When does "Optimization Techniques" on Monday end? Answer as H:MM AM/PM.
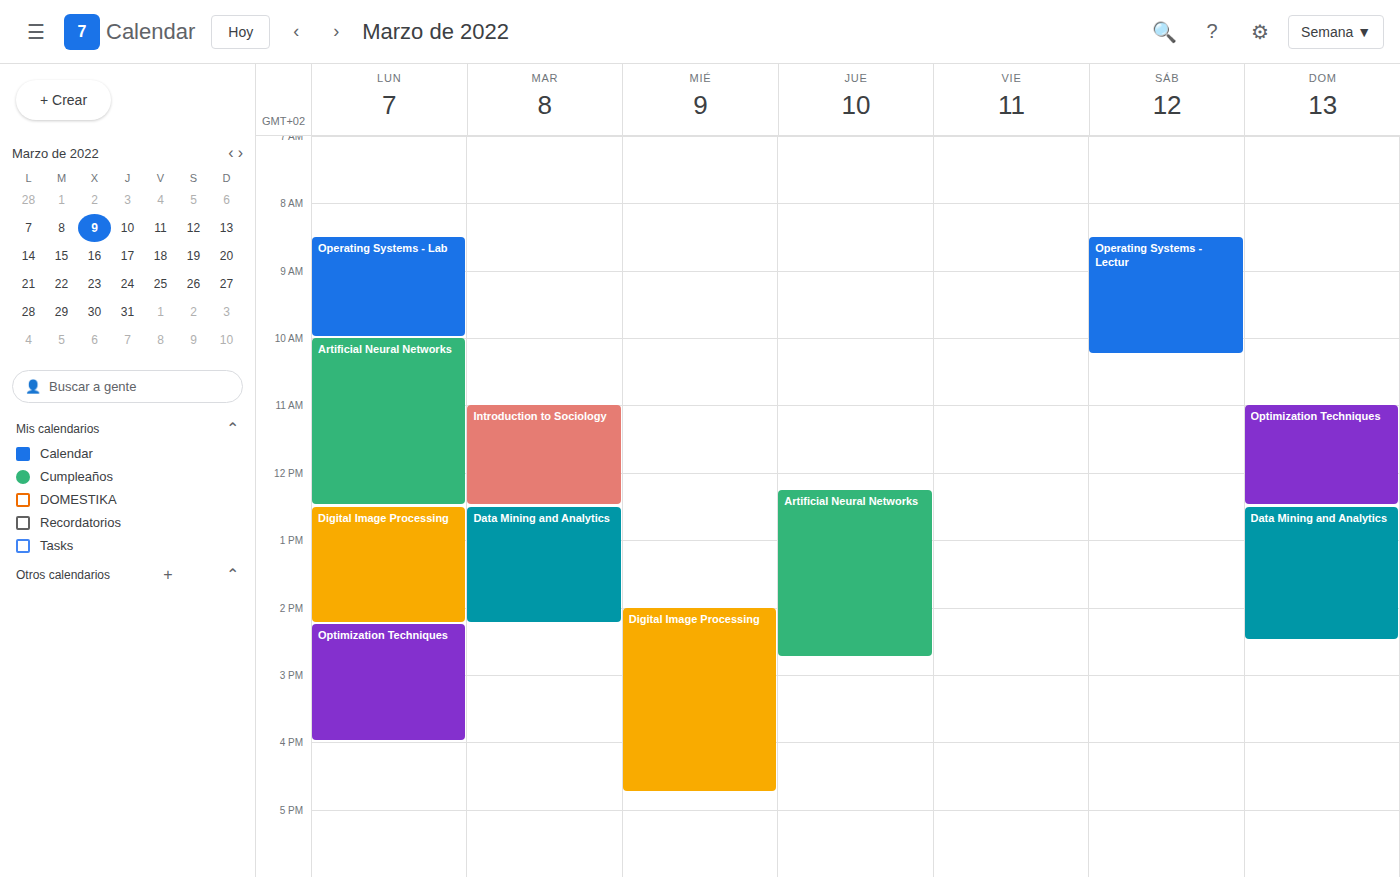
4:00 PM